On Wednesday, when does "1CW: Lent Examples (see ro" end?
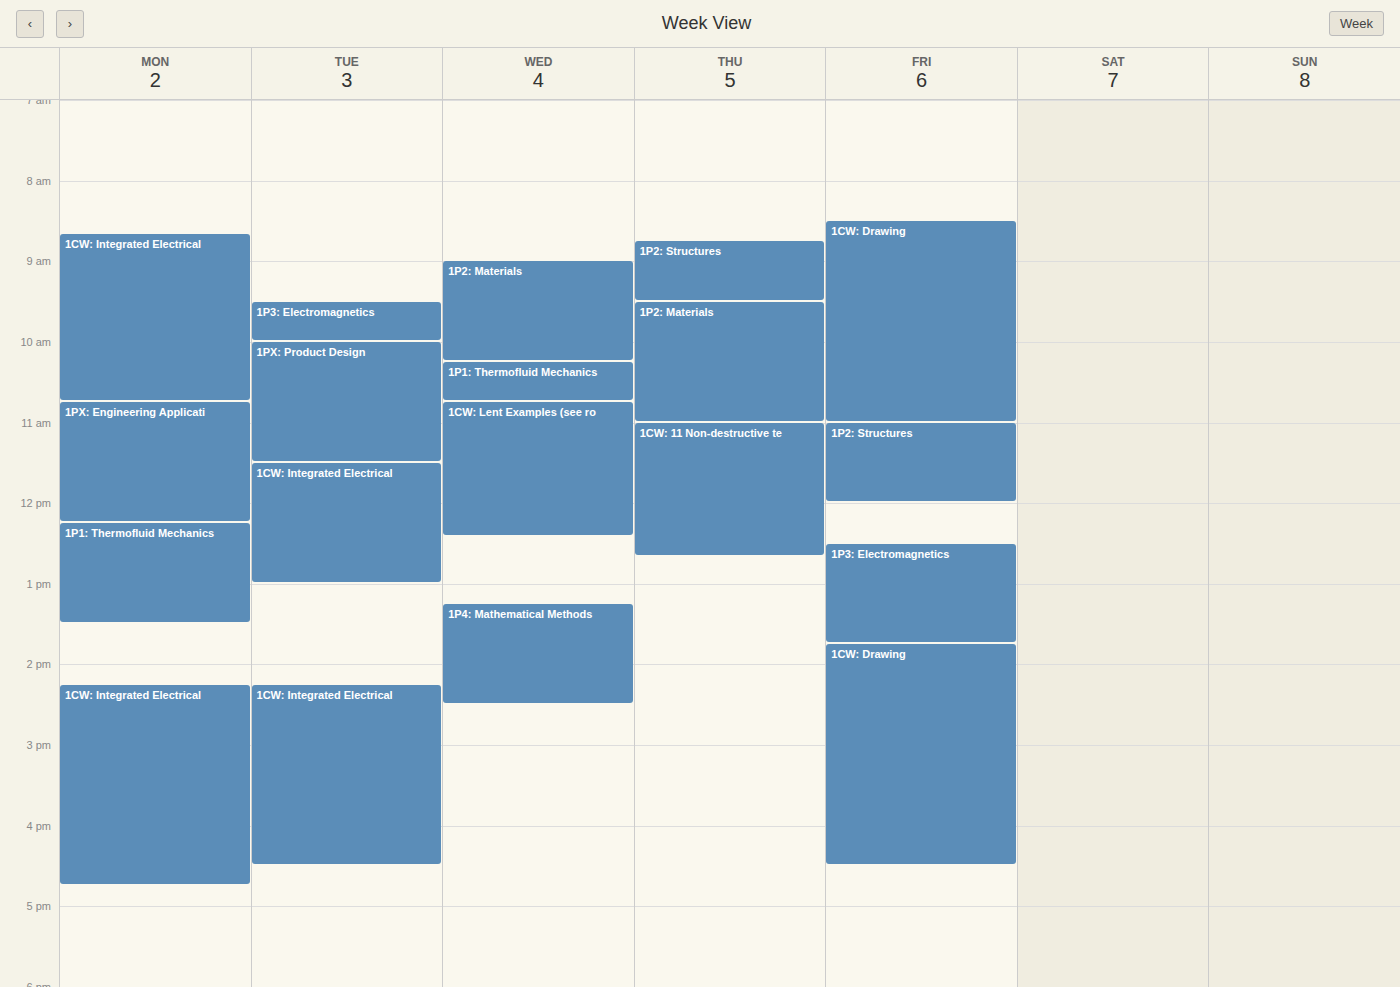
12:25 PM